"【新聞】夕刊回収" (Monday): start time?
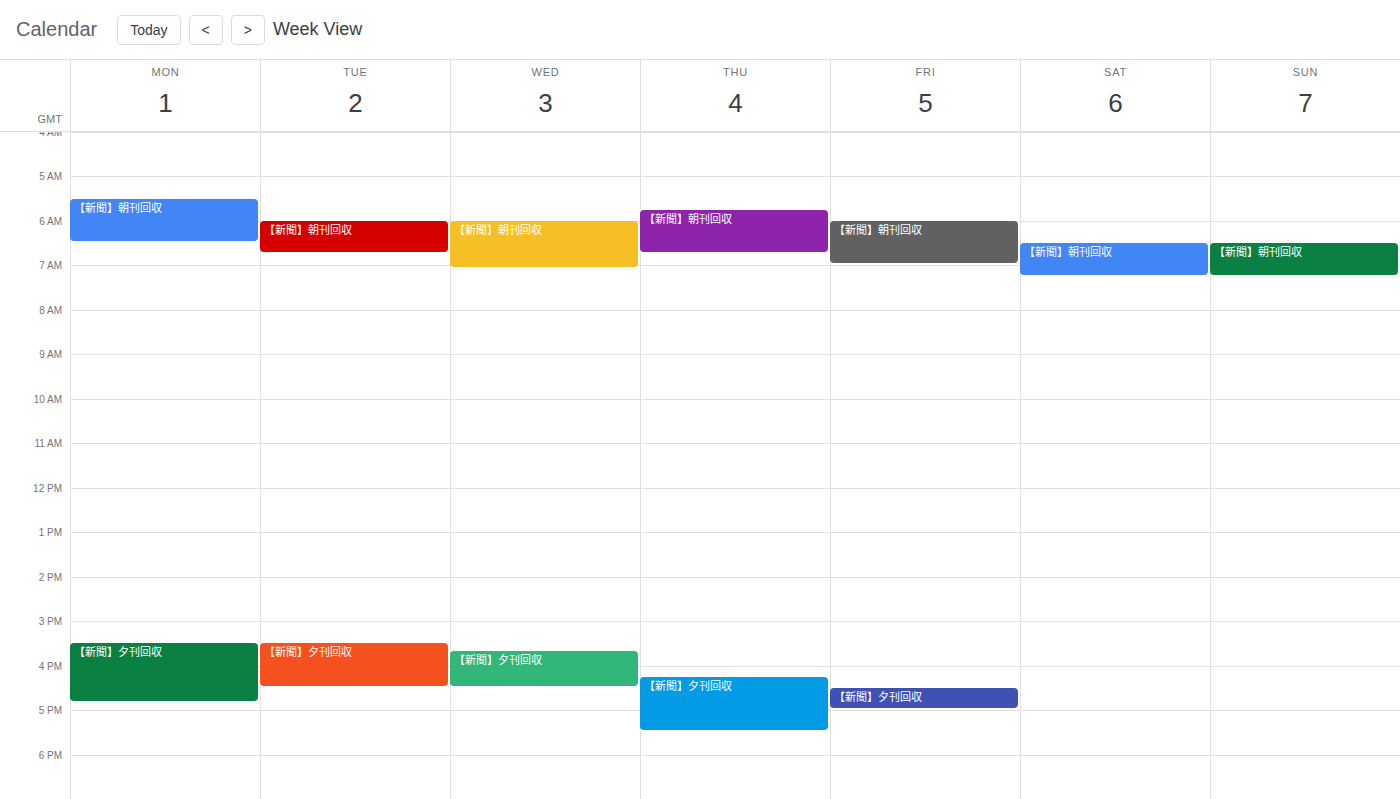
3:30 PM